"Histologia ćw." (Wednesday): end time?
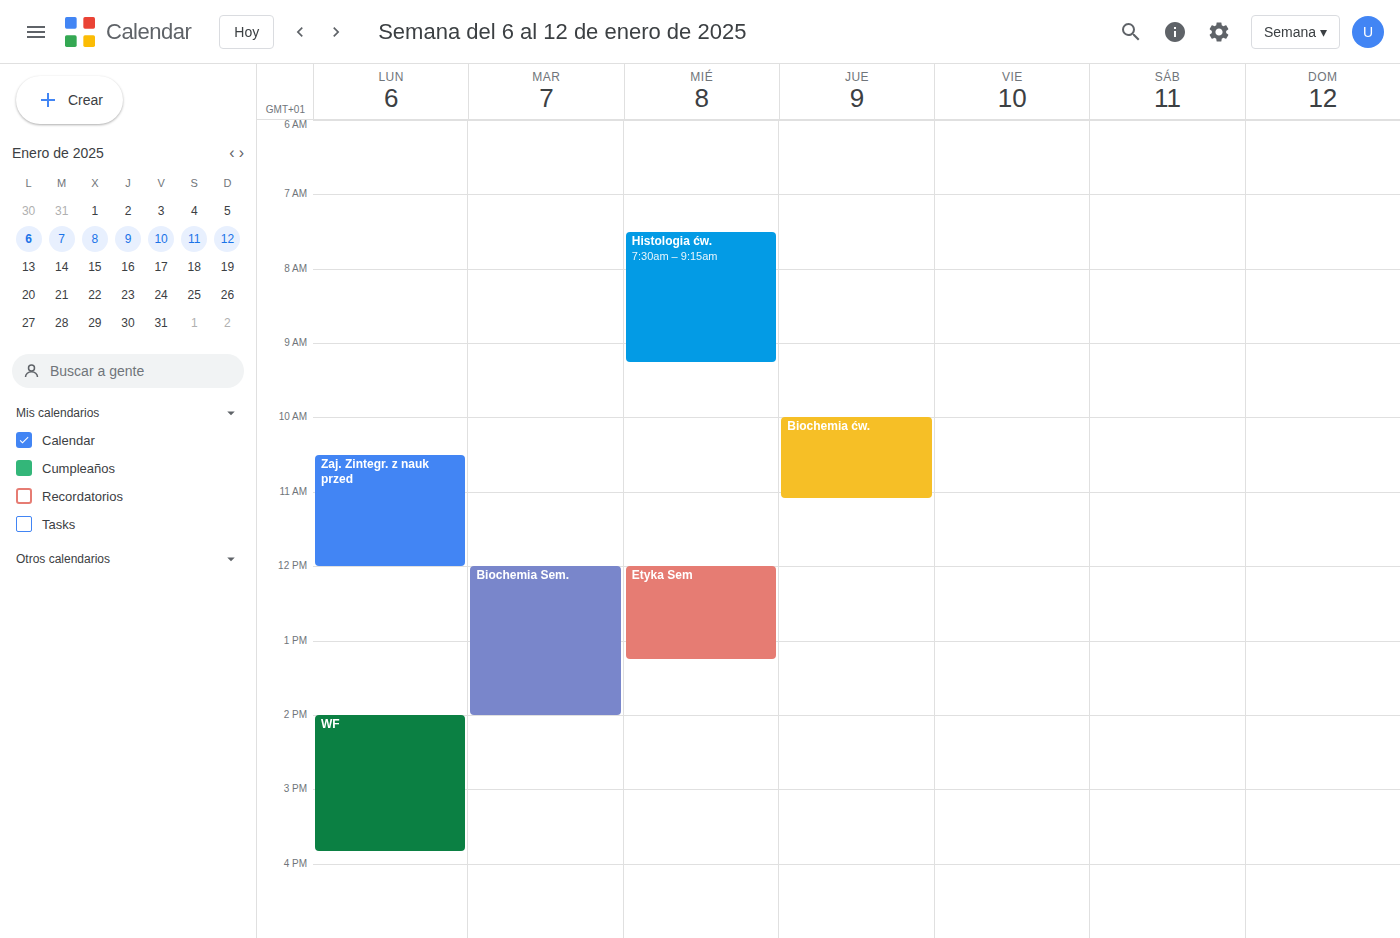
9:15 AM